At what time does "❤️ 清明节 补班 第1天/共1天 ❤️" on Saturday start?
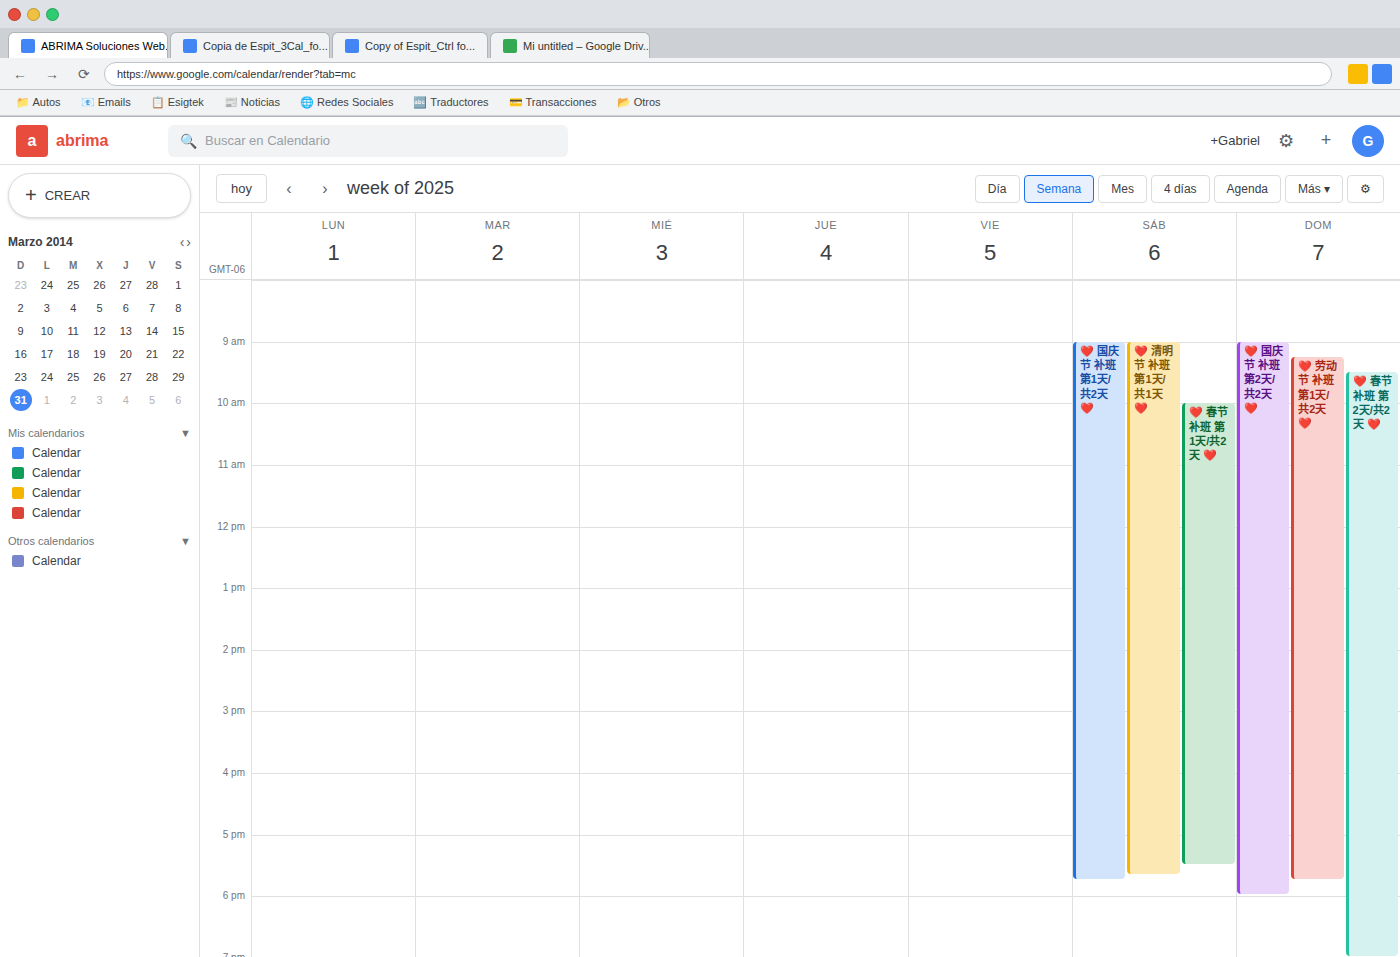
9:00 AM